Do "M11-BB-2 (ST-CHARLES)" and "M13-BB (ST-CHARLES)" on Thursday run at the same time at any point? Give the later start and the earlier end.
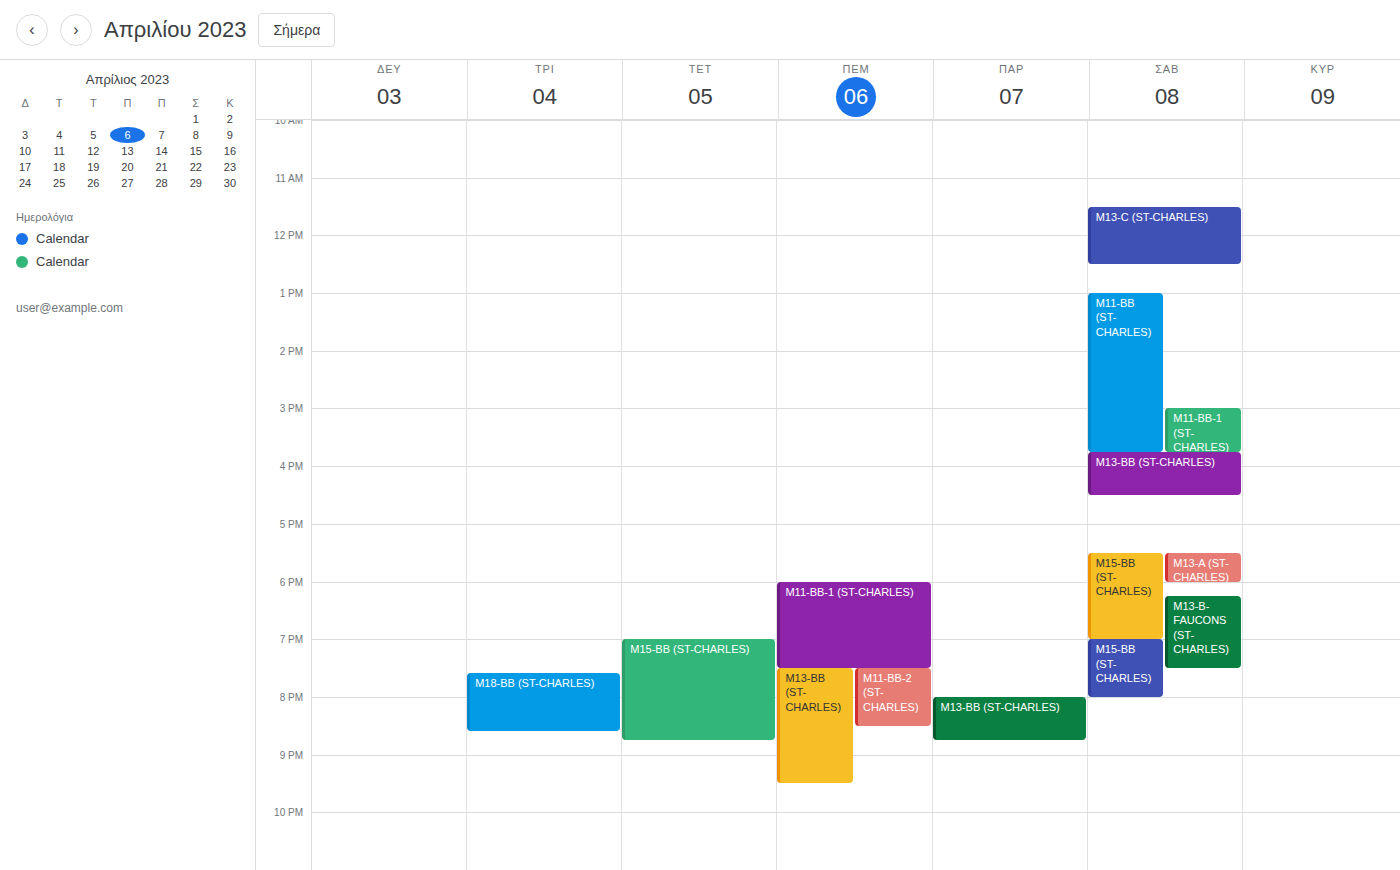
"M11-BB-2 (ST-CHARLES)" runs 7:30 PM to 8:30 PM, inside "M13-BB (ST-CHARLES)" -- they overlap.